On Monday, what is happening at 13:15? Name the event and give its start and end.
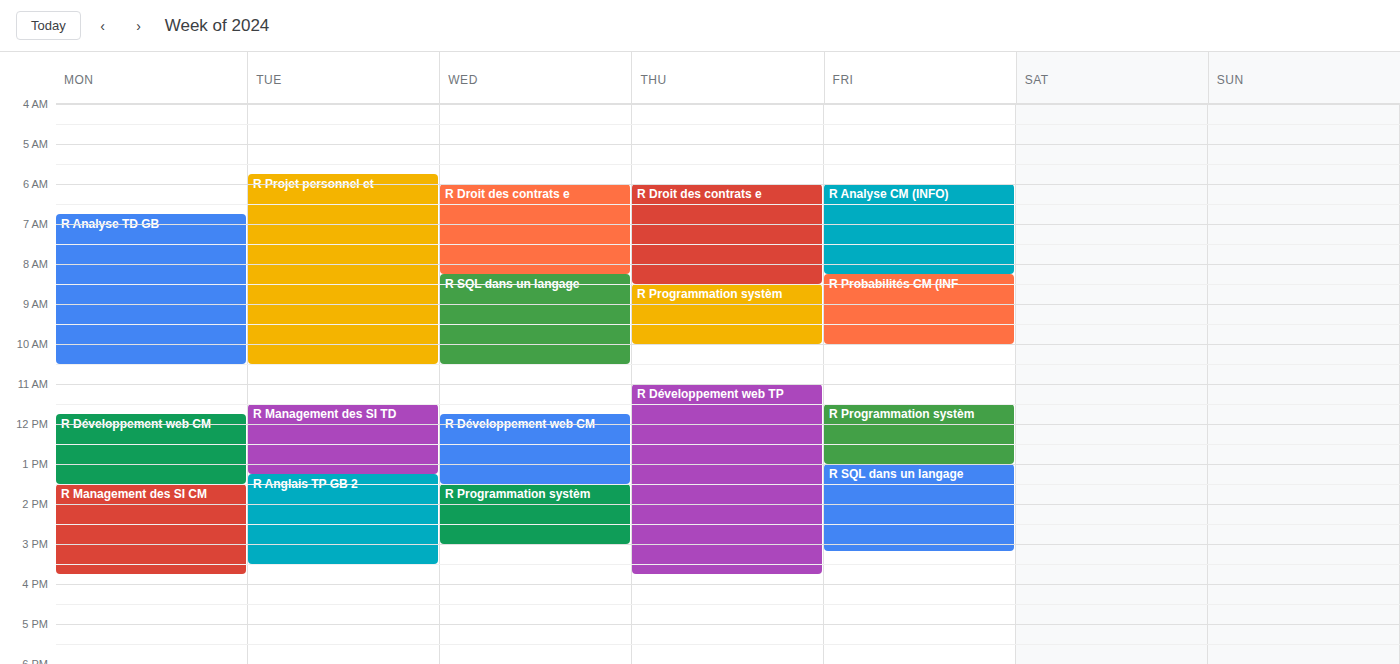
"R Développement web CM", 11:45 to 13:30